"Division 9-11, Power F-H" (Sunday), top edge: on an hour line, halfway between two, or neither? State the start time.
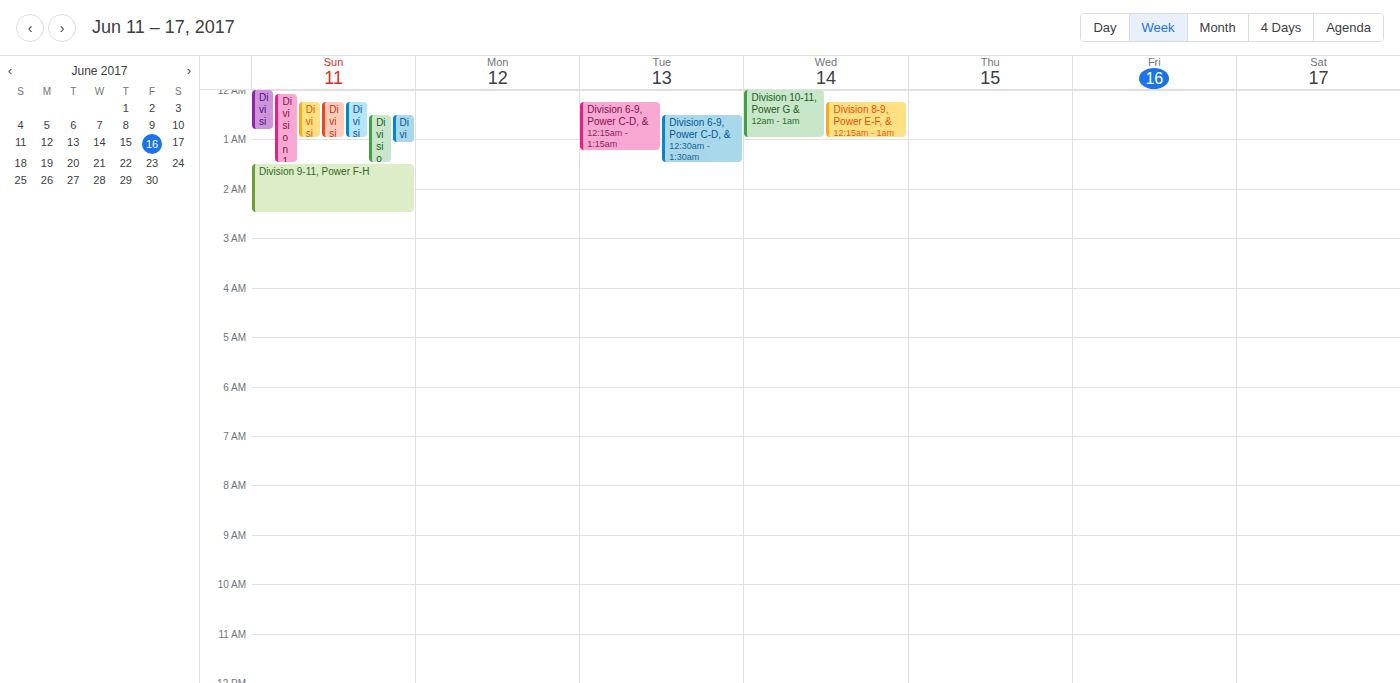
1:30 AM -- halfway between the 1 AM and 2 AM lines.